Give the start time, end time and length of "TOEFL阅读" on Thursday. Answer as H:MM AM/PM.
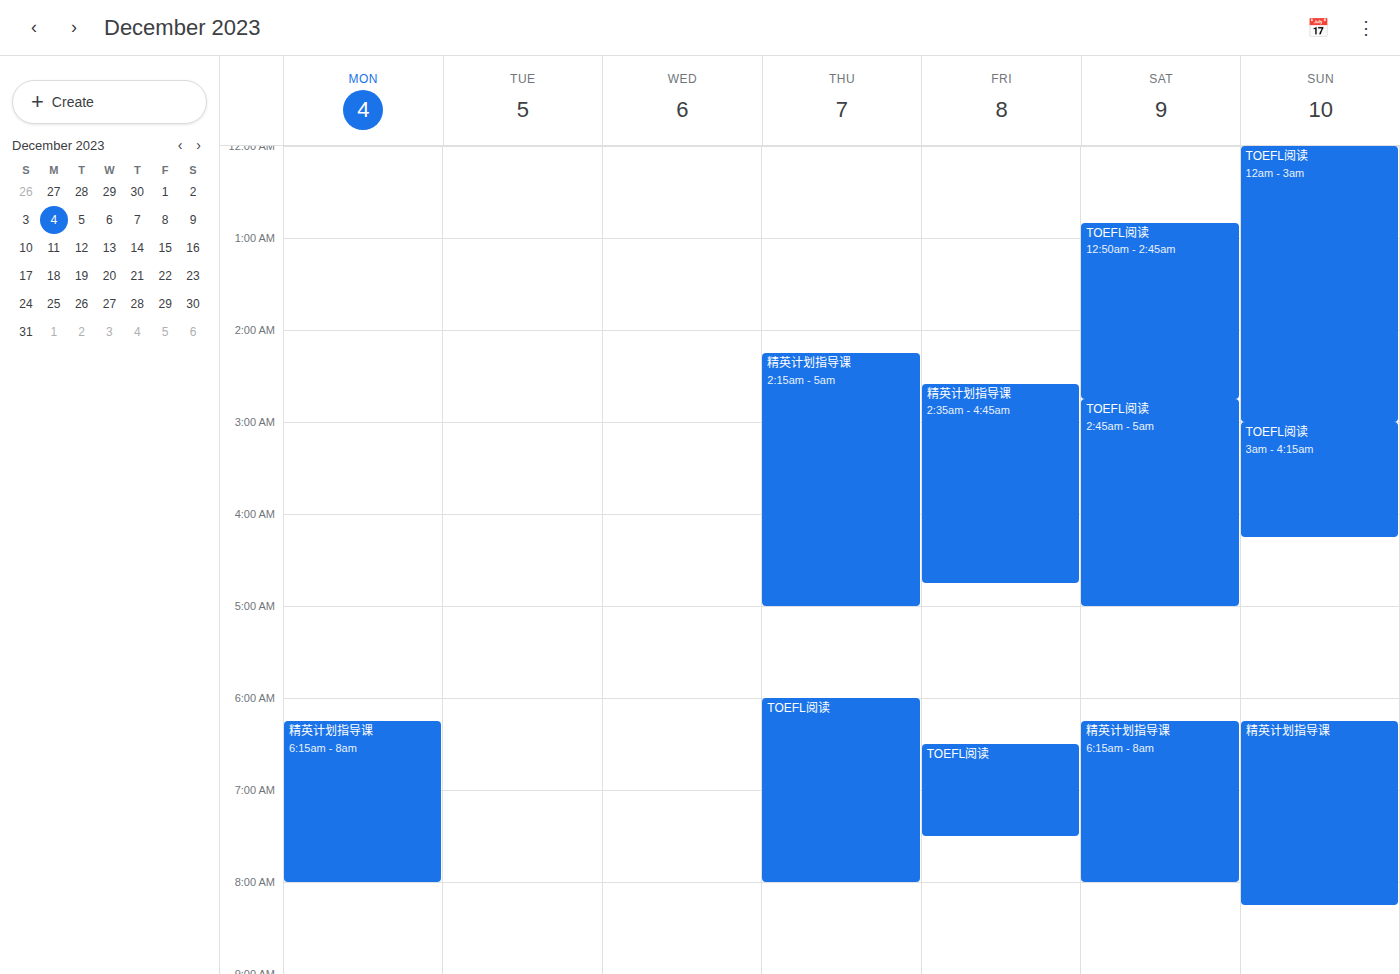
6:00 AM to 8:00 AM, 2 hours